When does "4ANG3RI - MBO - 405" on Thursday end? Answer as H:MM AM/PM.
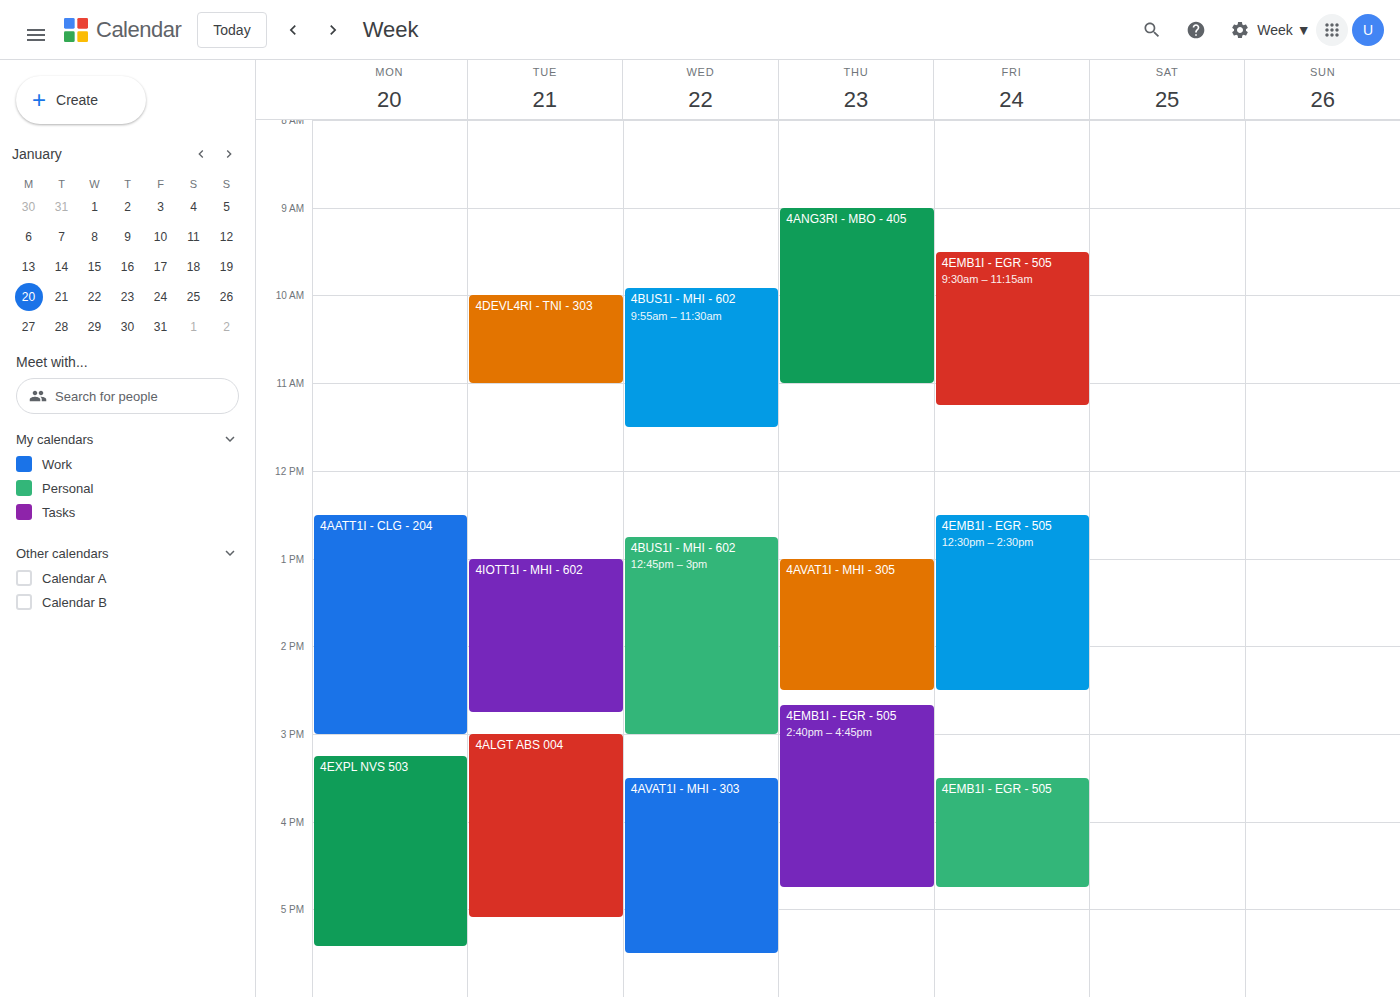
11:00 AM